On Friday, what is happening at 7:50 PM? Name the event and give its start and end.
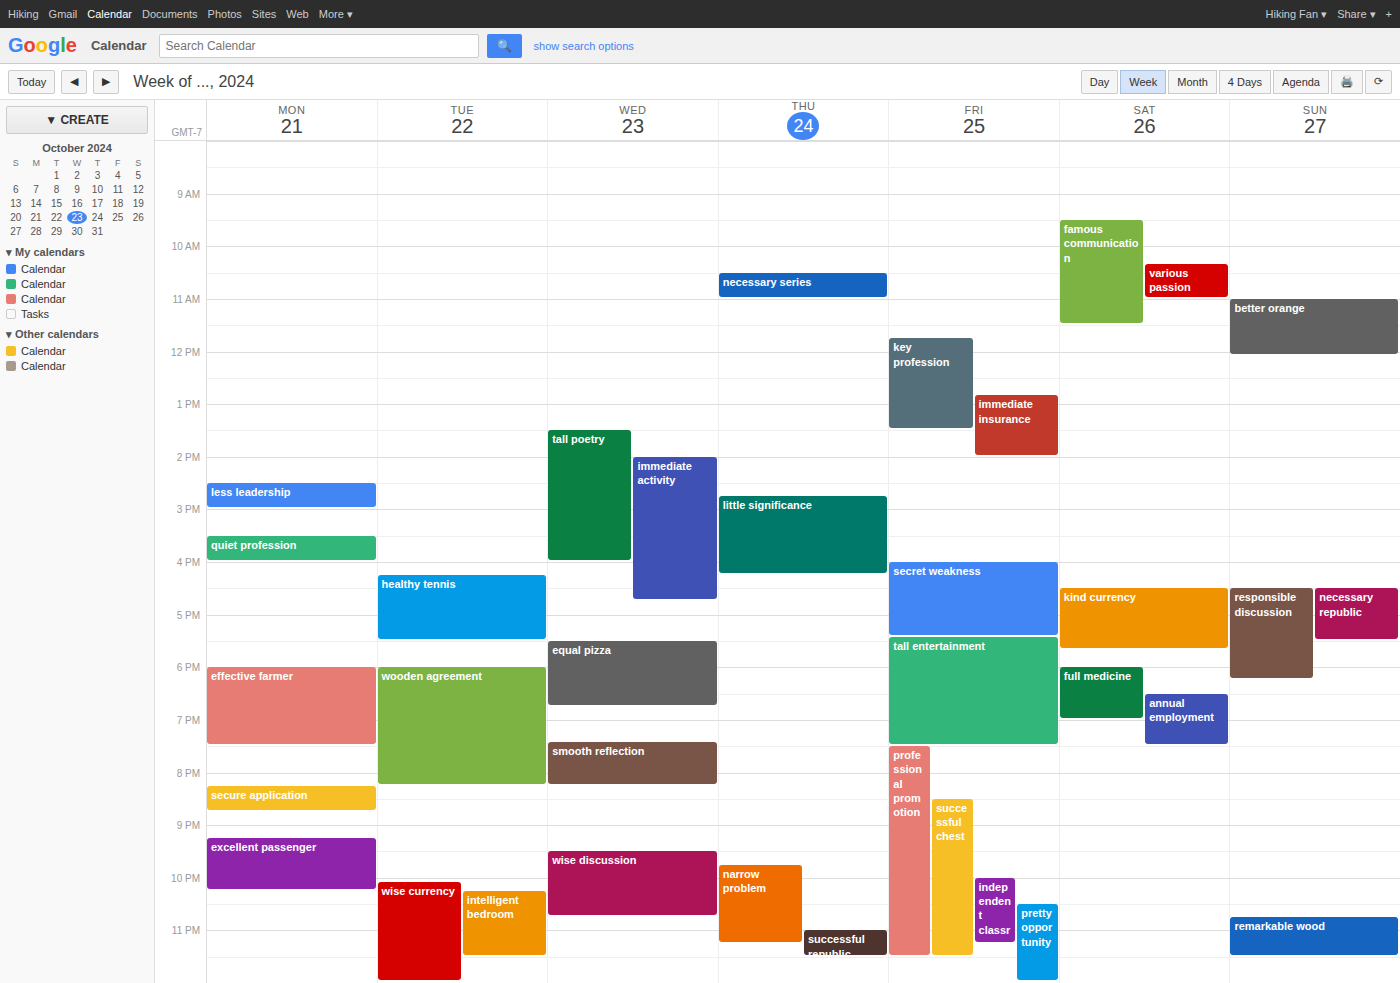
"professional promotion", 7:30 PM to 11:30 PM